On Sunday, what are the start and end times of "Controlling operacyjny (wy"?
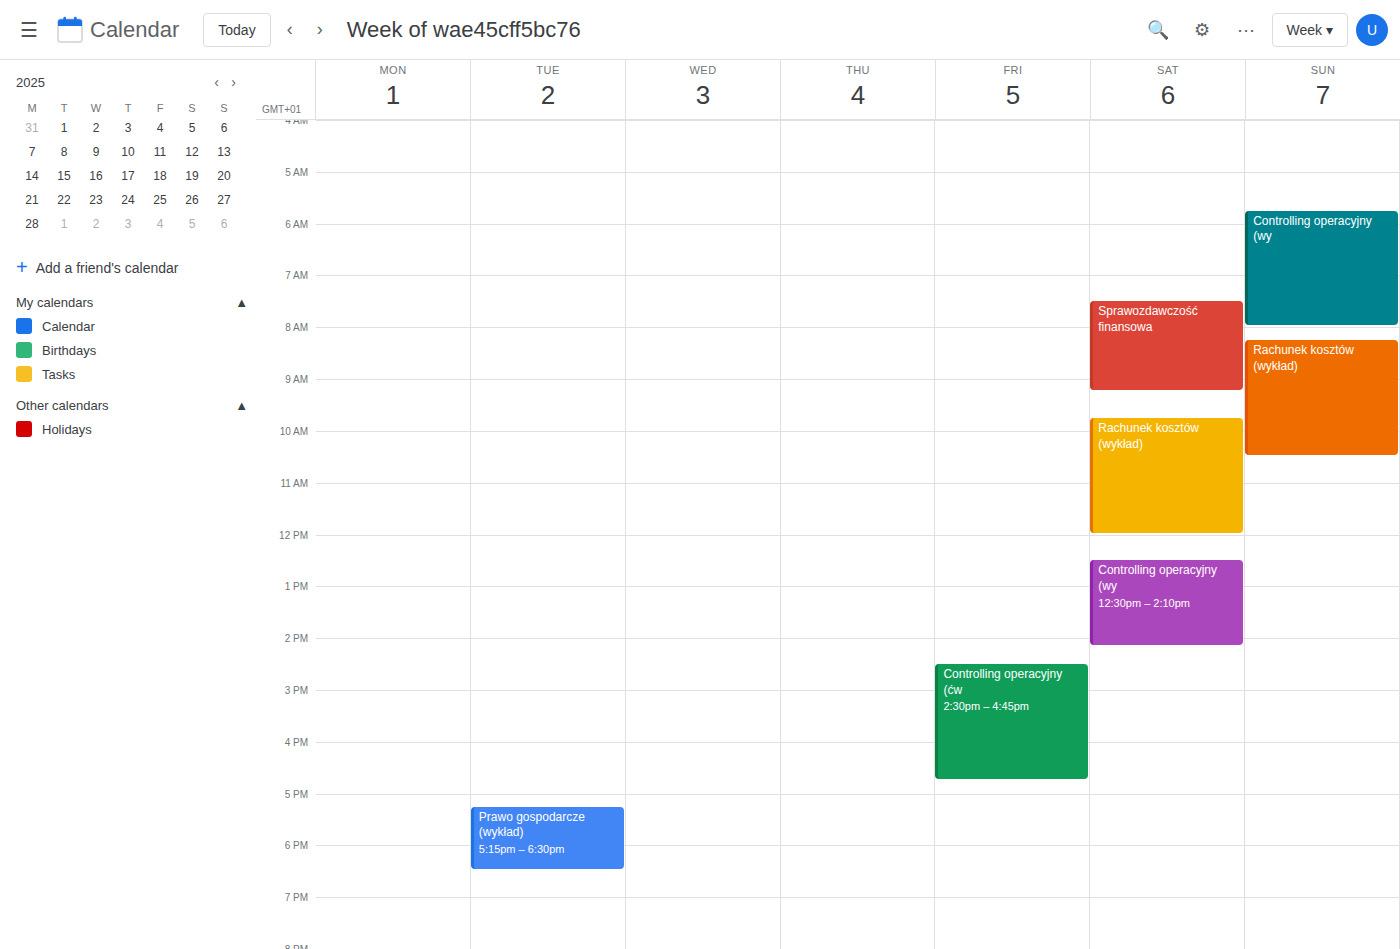
5:45 AM to 8:00 AM